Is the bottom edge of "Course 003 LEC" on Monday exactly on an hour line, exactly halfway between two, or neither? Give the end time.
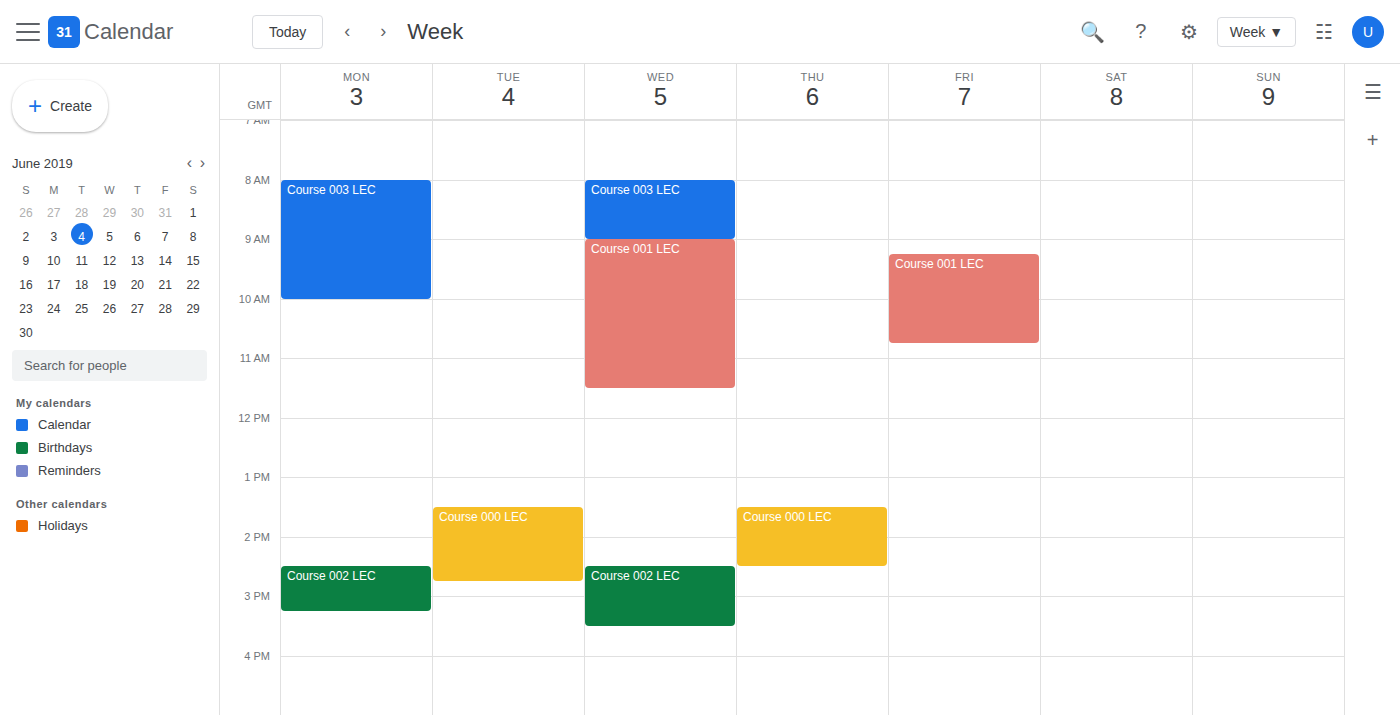
10:00 AM -- exactly on the 10 AM line.